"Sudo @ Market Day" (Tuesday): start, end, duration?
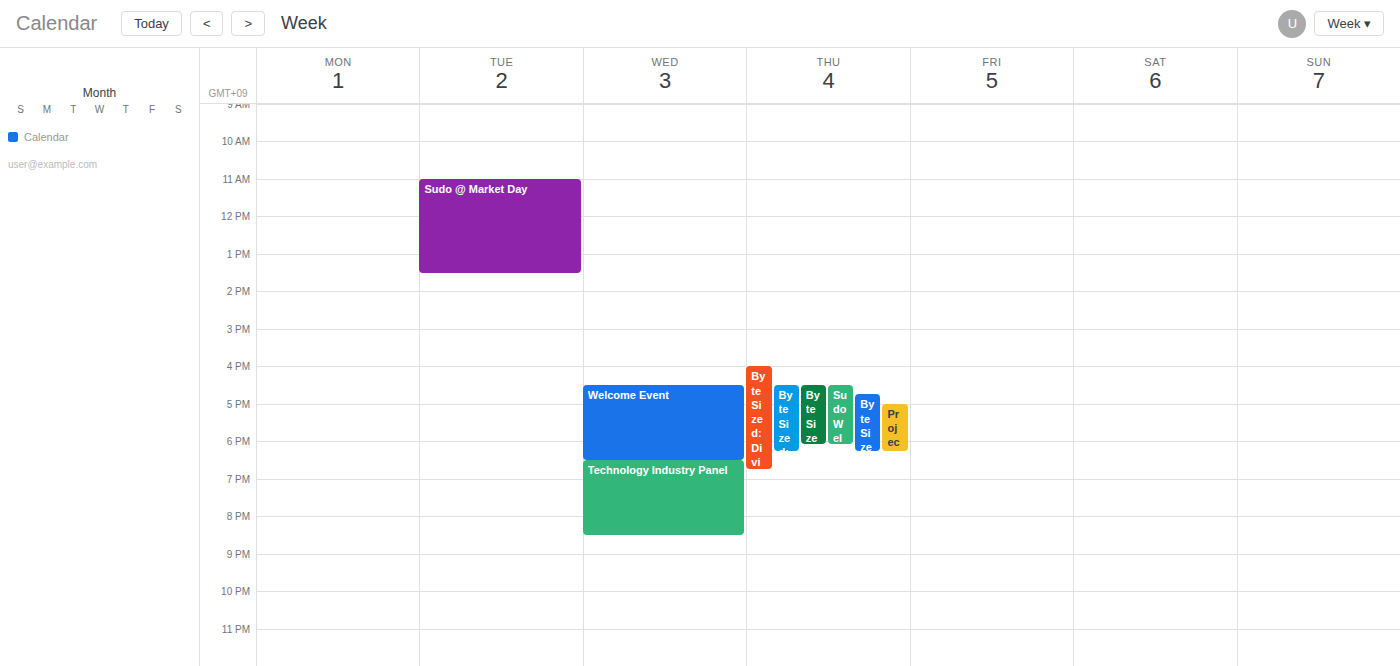
11:00 AM to 1:30 PM, 2 hours 30 minutes